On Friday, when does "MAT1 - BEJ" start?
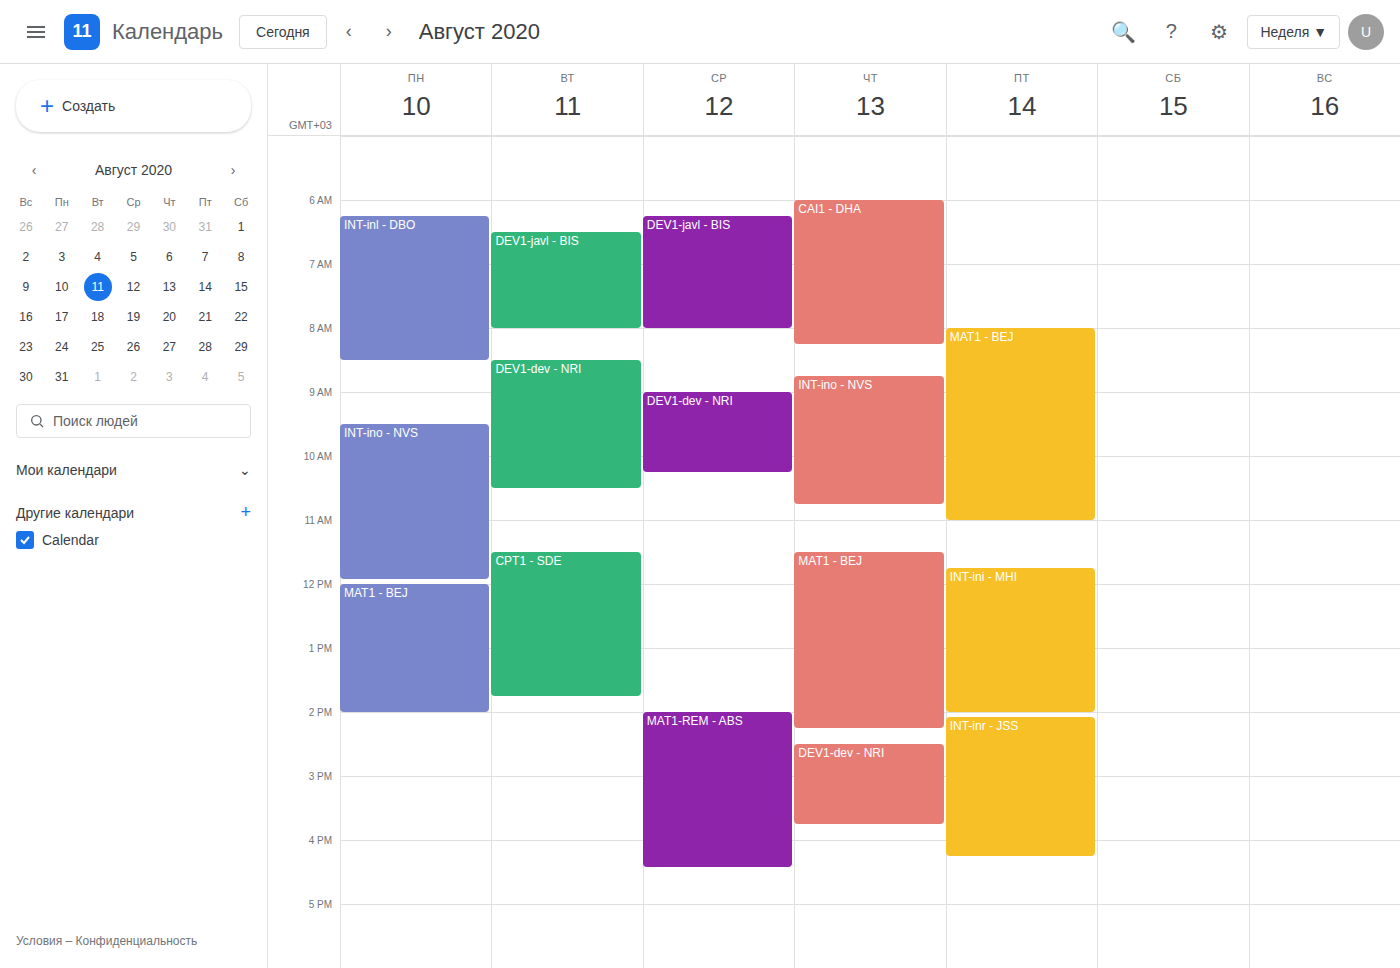
8:00 AM